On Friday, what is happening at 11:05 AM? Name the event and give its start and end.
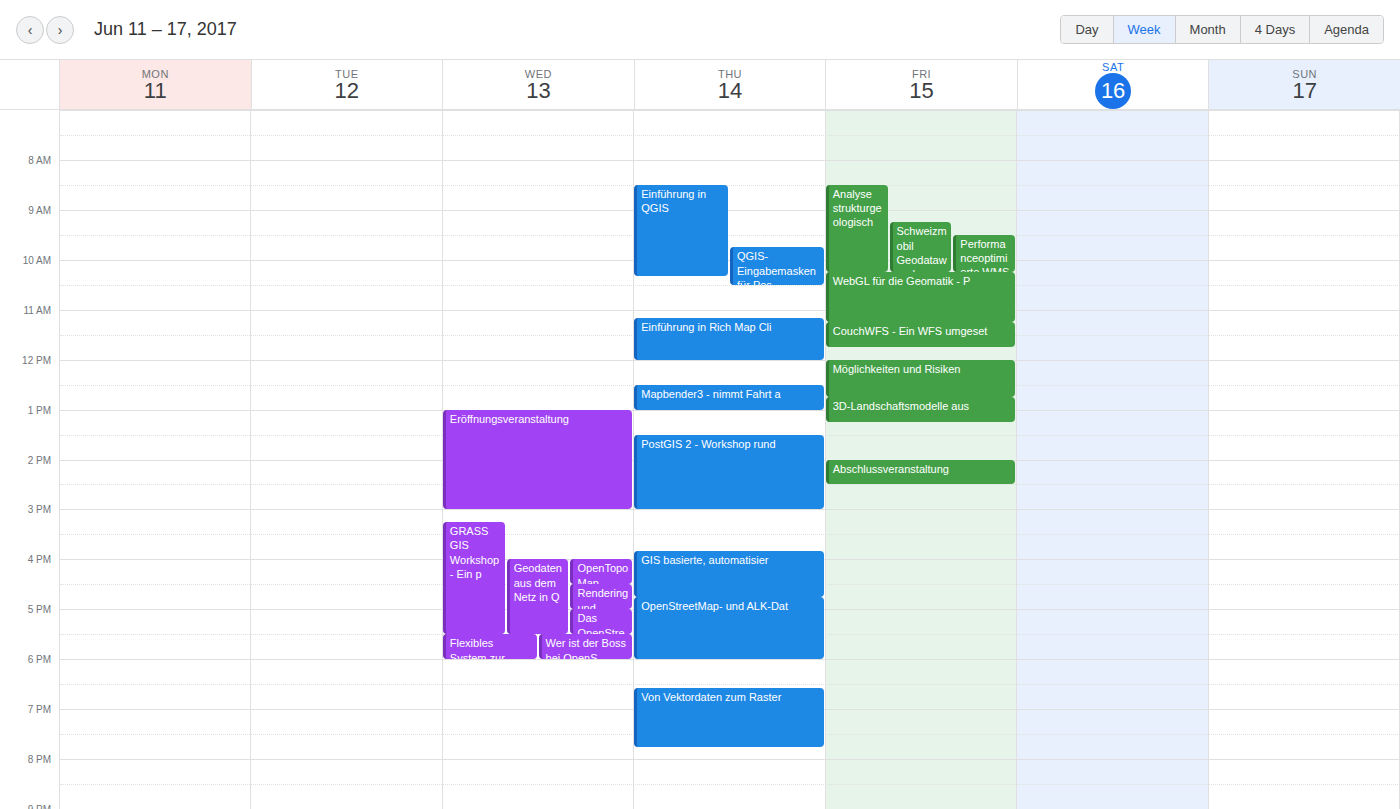
"WebGL für die Geomatik - P", 10:15 AM to 11:15 AM